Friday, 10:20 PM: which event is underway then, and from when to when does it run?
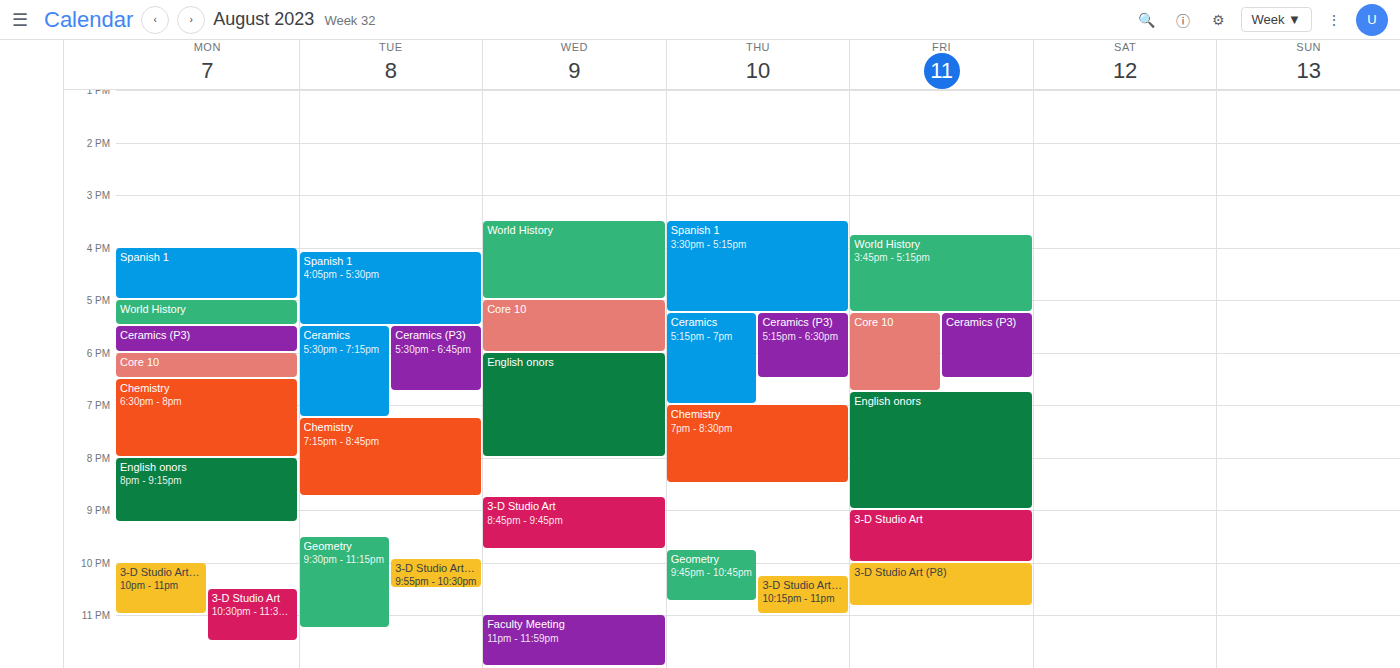
"3-D Studio Art (P8)", 10:00 PM to 10:50 PM